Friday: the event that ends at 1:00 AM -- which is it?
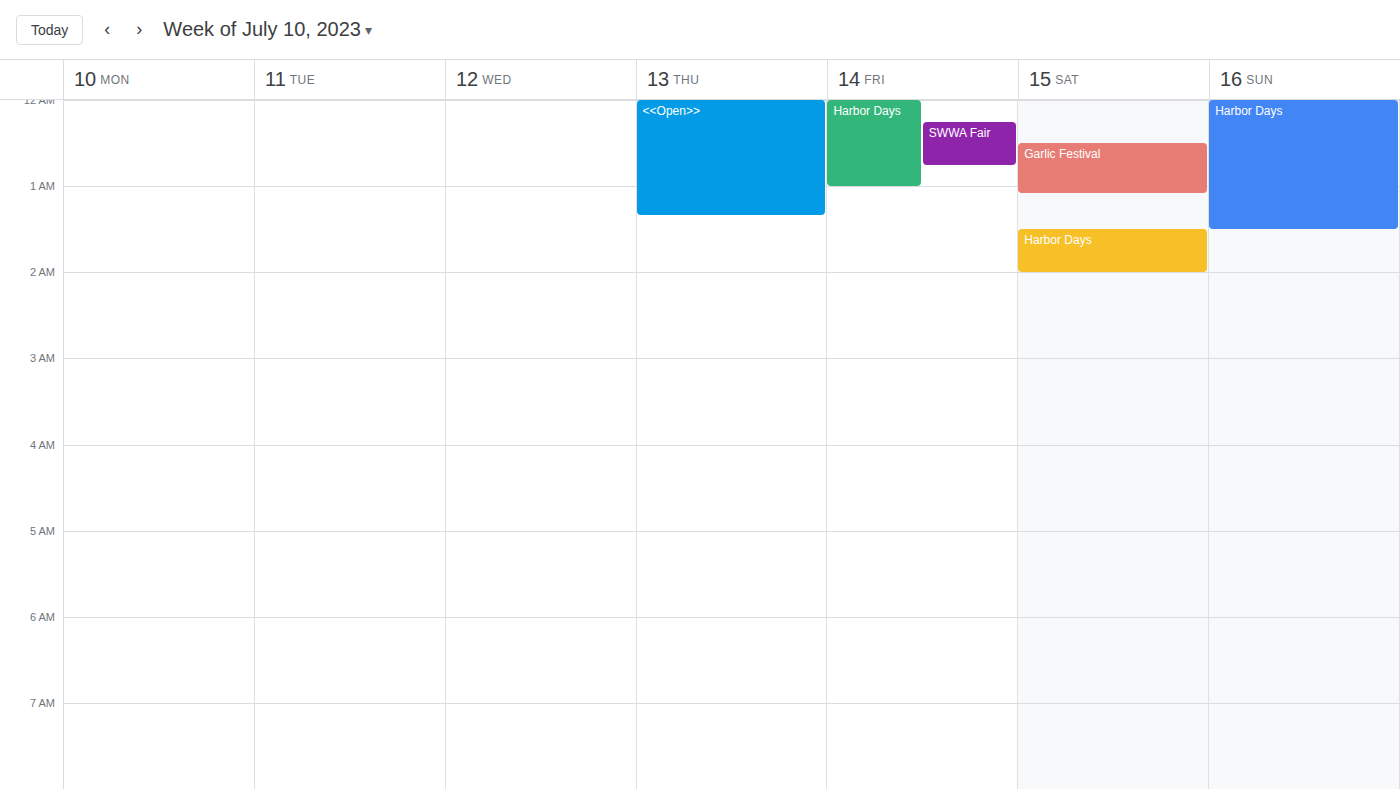
"Harbor Days"